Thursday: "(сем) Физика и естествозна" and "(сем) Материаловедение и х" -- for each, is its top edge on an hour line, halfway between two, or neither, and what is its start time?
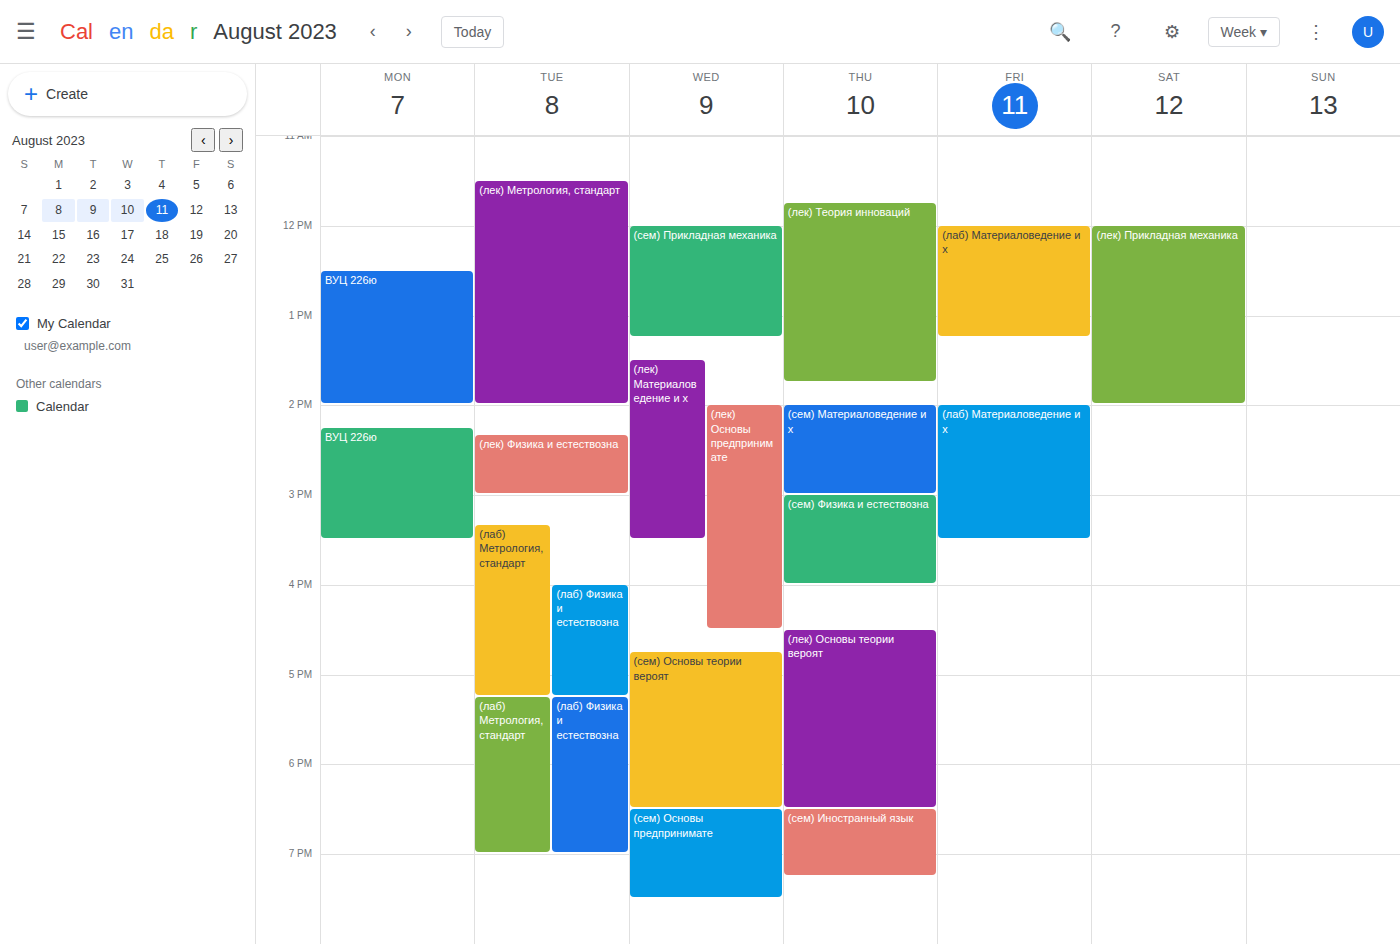
"(сем) Физика и естествозна": 3:00 PM, exactly on the 3 PM line. "(сем) Материаловедение и х": 2:00 PM, exactly on the 2 PM line.